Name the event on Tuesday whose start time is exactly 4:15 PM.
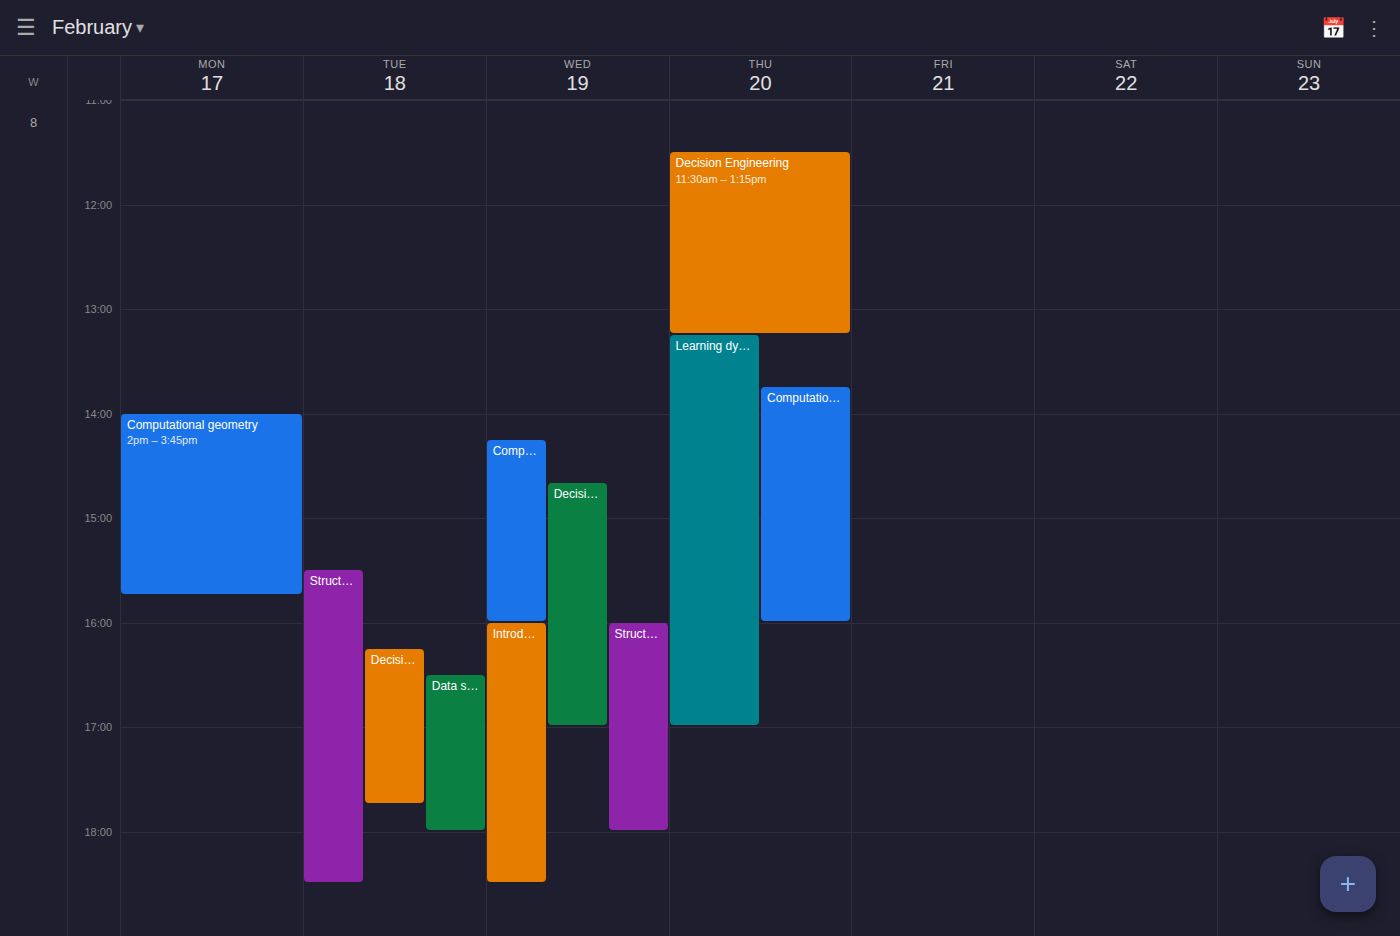
"Decision Engineering"